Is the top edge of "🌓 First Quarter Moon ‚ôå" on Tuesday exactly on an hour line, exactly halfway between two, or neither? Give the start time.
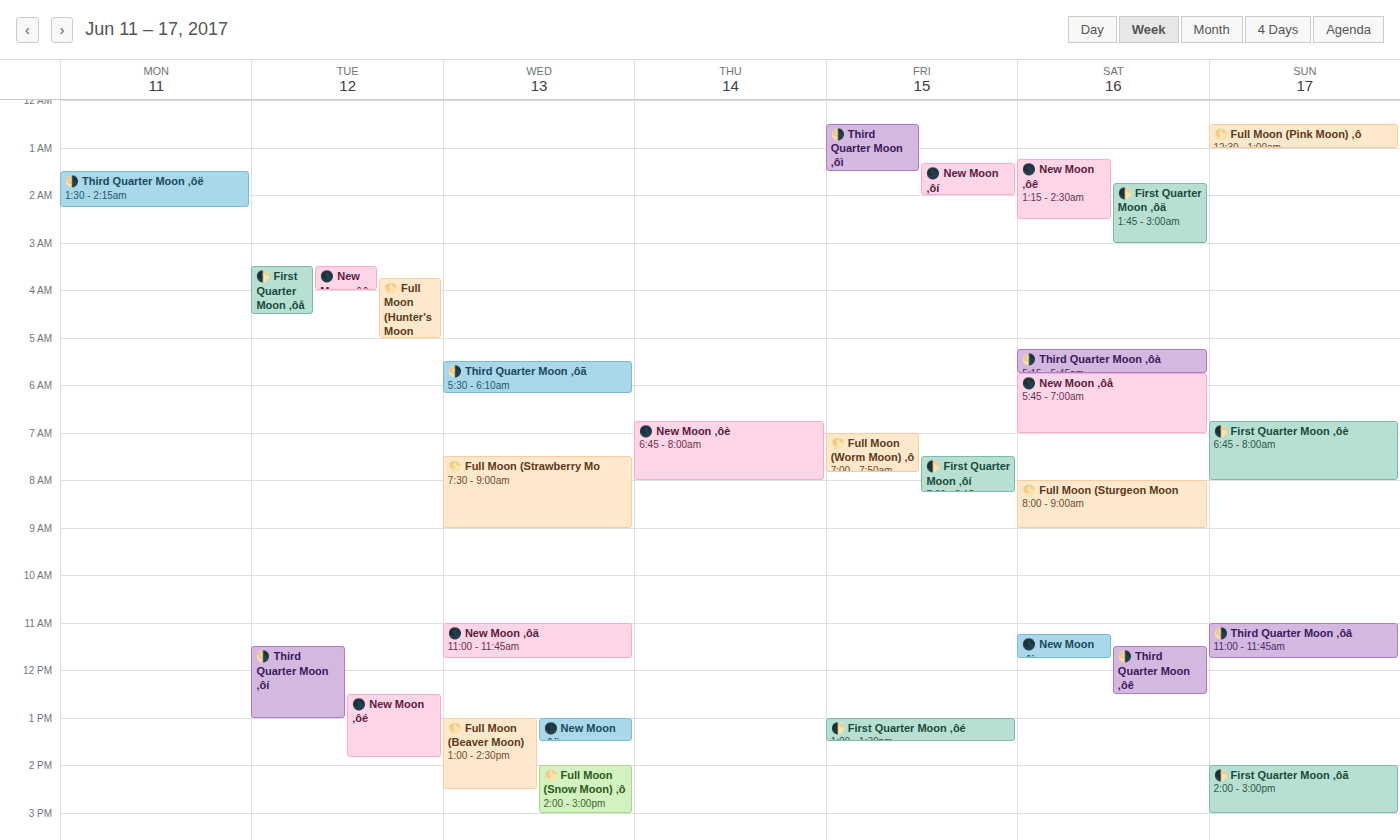
3:30 AM -- halfway between the 3 AM and 4 AM lines.